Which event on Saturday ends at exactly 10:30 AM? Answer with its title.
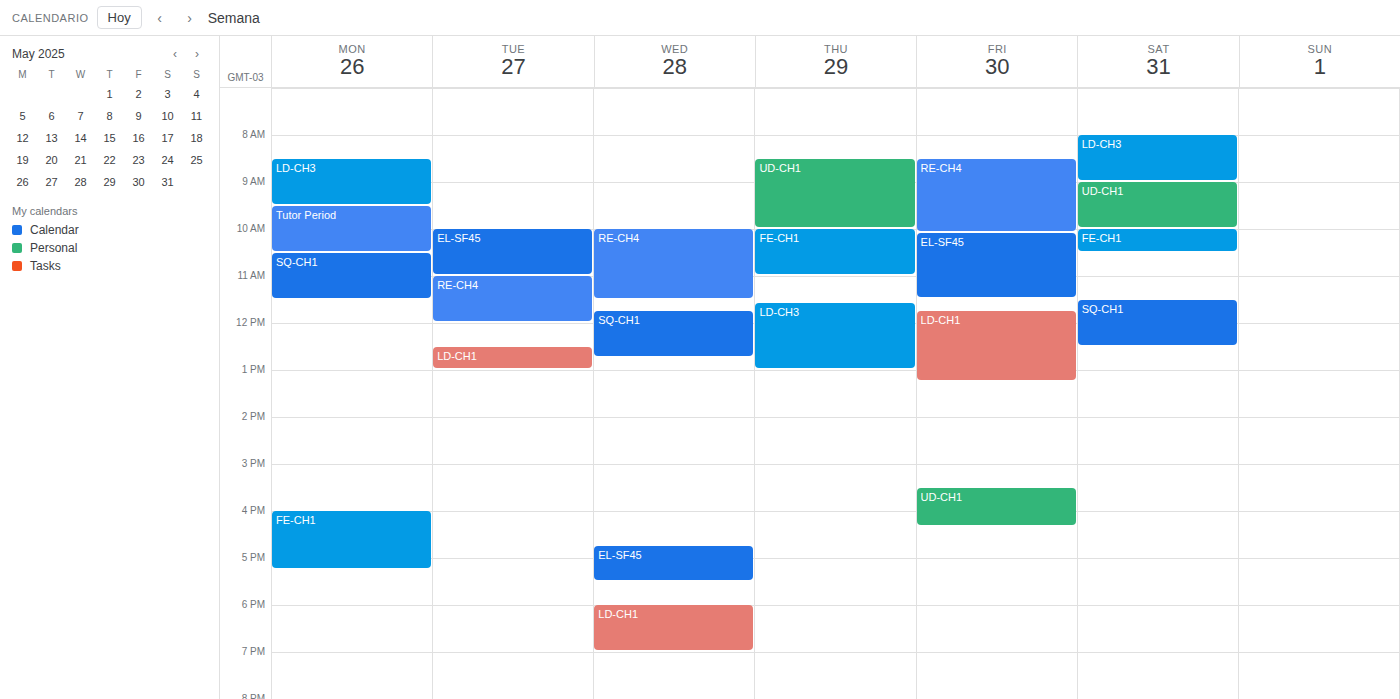
"FE-CH1"